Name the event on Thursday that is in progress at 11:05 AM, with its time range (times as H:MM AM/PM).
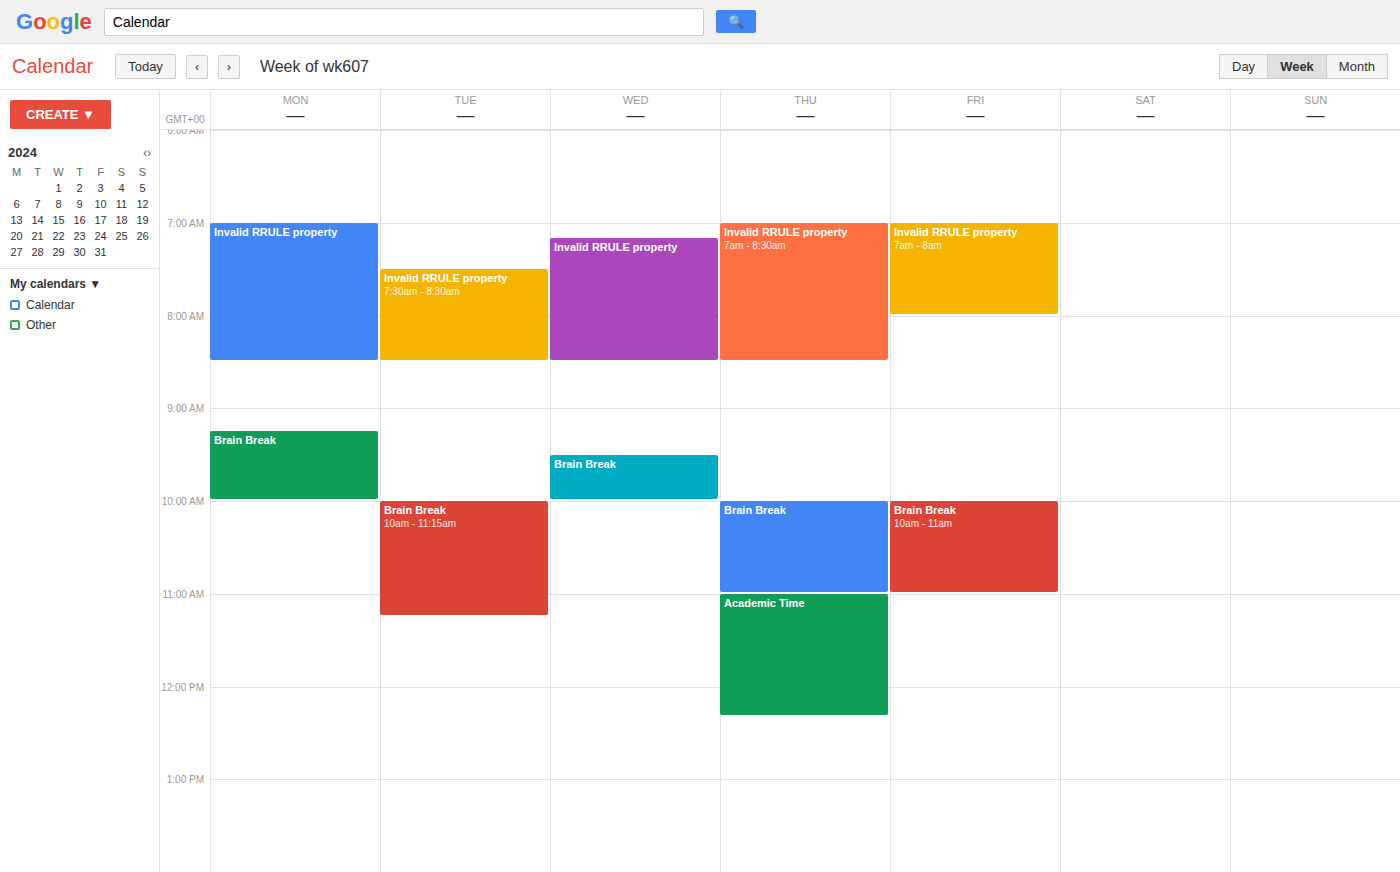
"Academic Time", 11:00 AM to 12:20 PM